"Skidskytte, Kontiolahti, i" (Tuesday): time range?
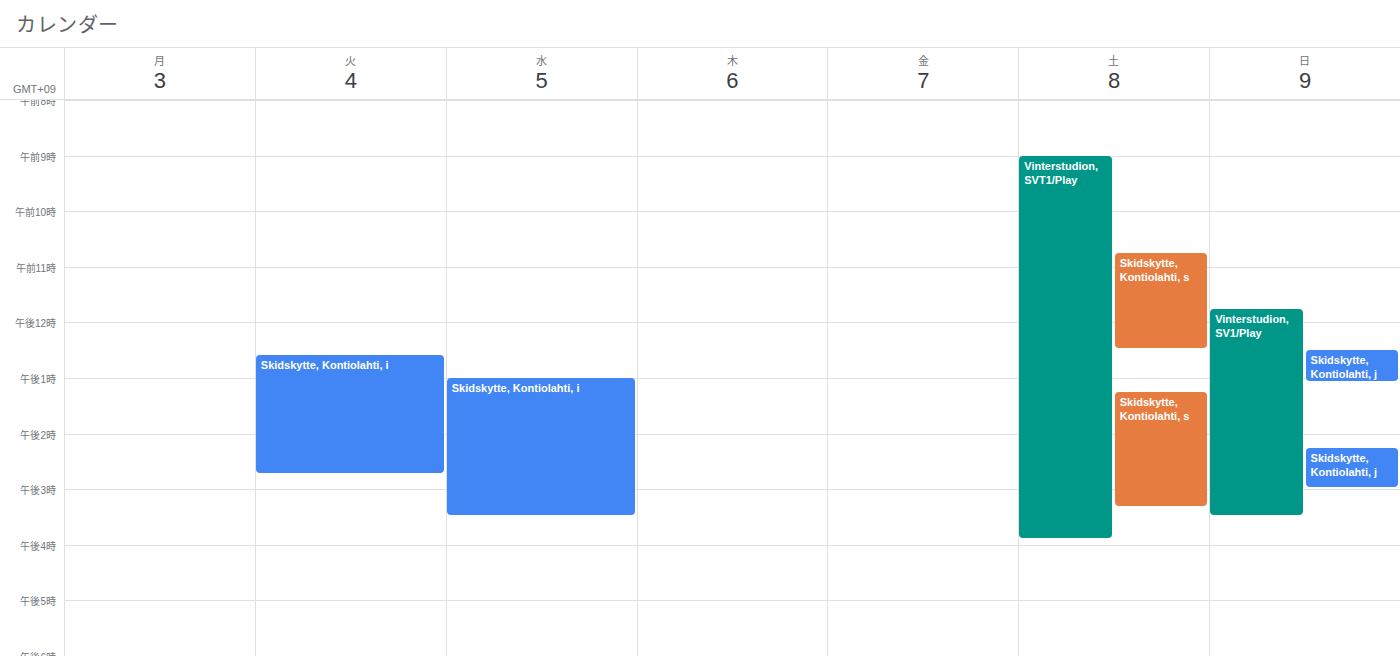
12:35 PM to 2:45 PM